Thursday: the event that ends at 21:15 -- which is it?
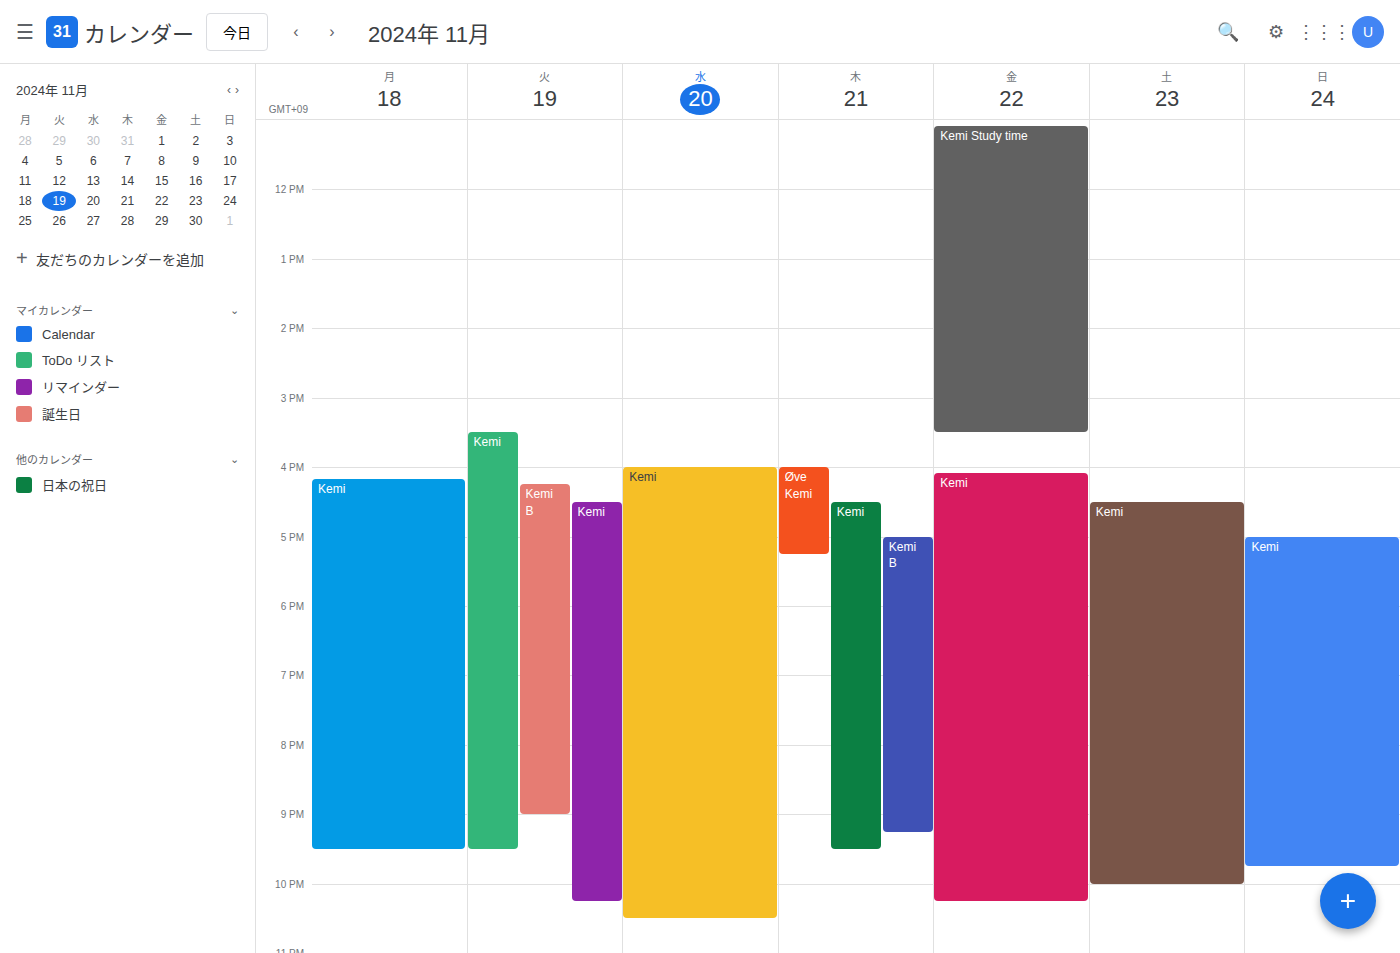
"Kemi B"